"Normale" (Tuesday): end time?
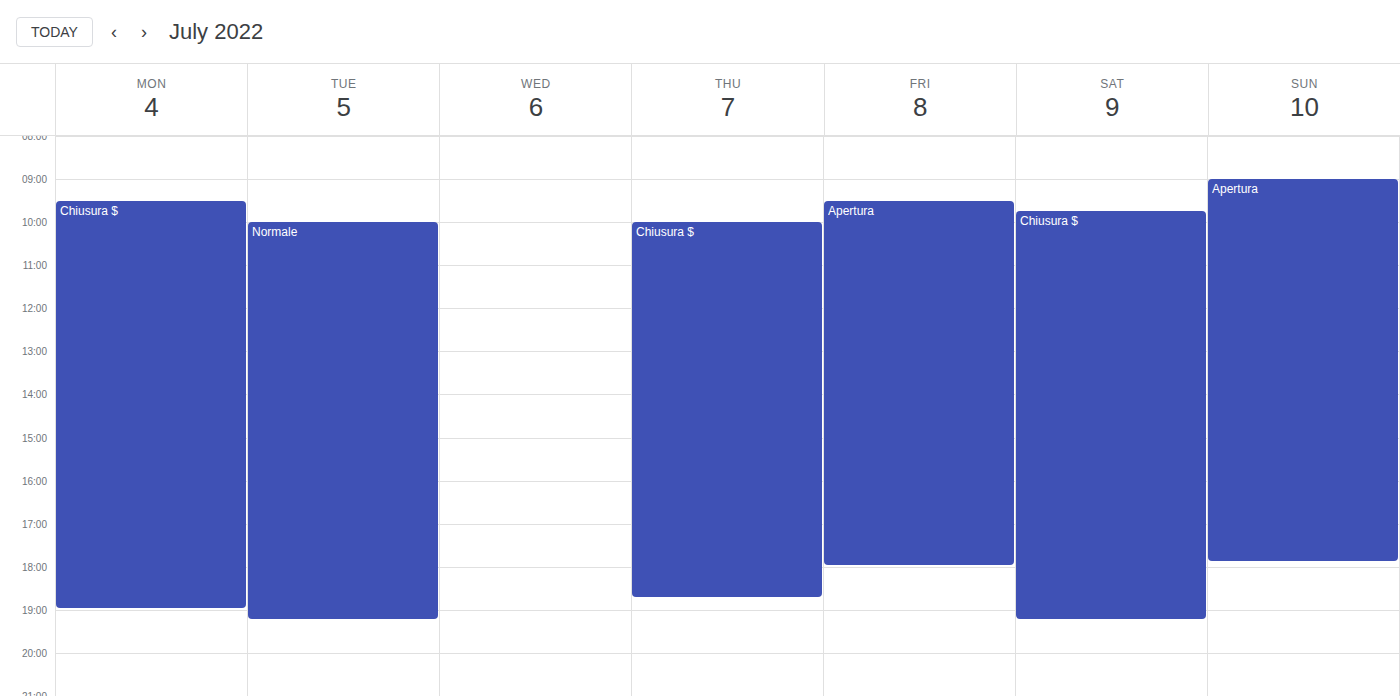
7:15 PM